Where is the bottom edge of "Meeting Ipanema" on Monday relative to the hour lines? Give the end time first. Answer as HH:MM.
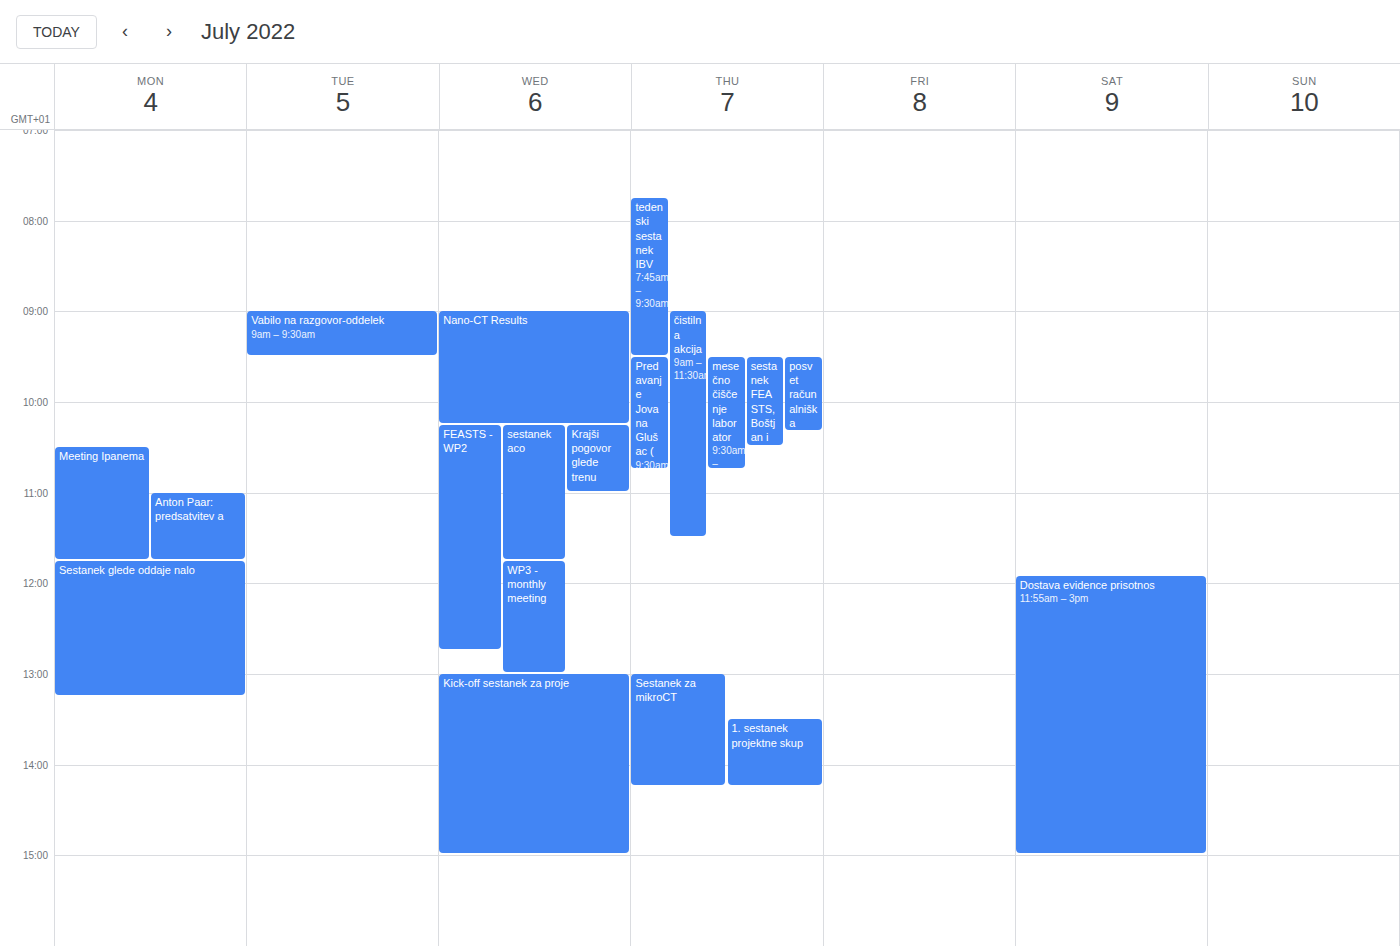
11:45 -- neither: three quarters of the way from the 11:00 line to the 12:00 line.